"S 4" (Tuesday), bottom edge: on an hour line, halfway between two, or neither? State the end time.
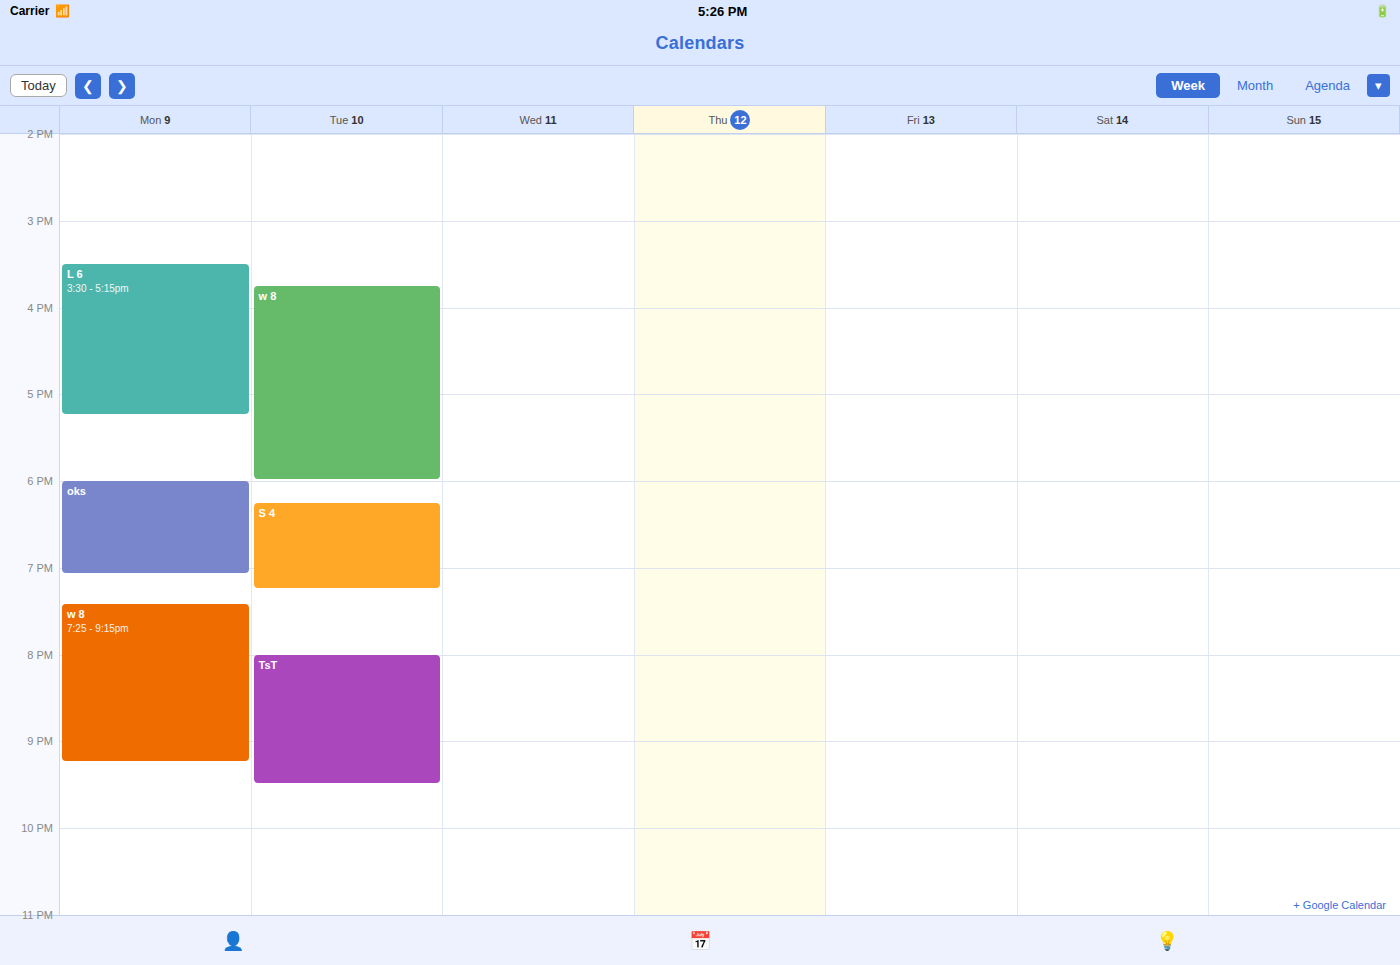
7:15 PM -- neither: a quarter of the way from the 7 PM line to the 8 PM line.